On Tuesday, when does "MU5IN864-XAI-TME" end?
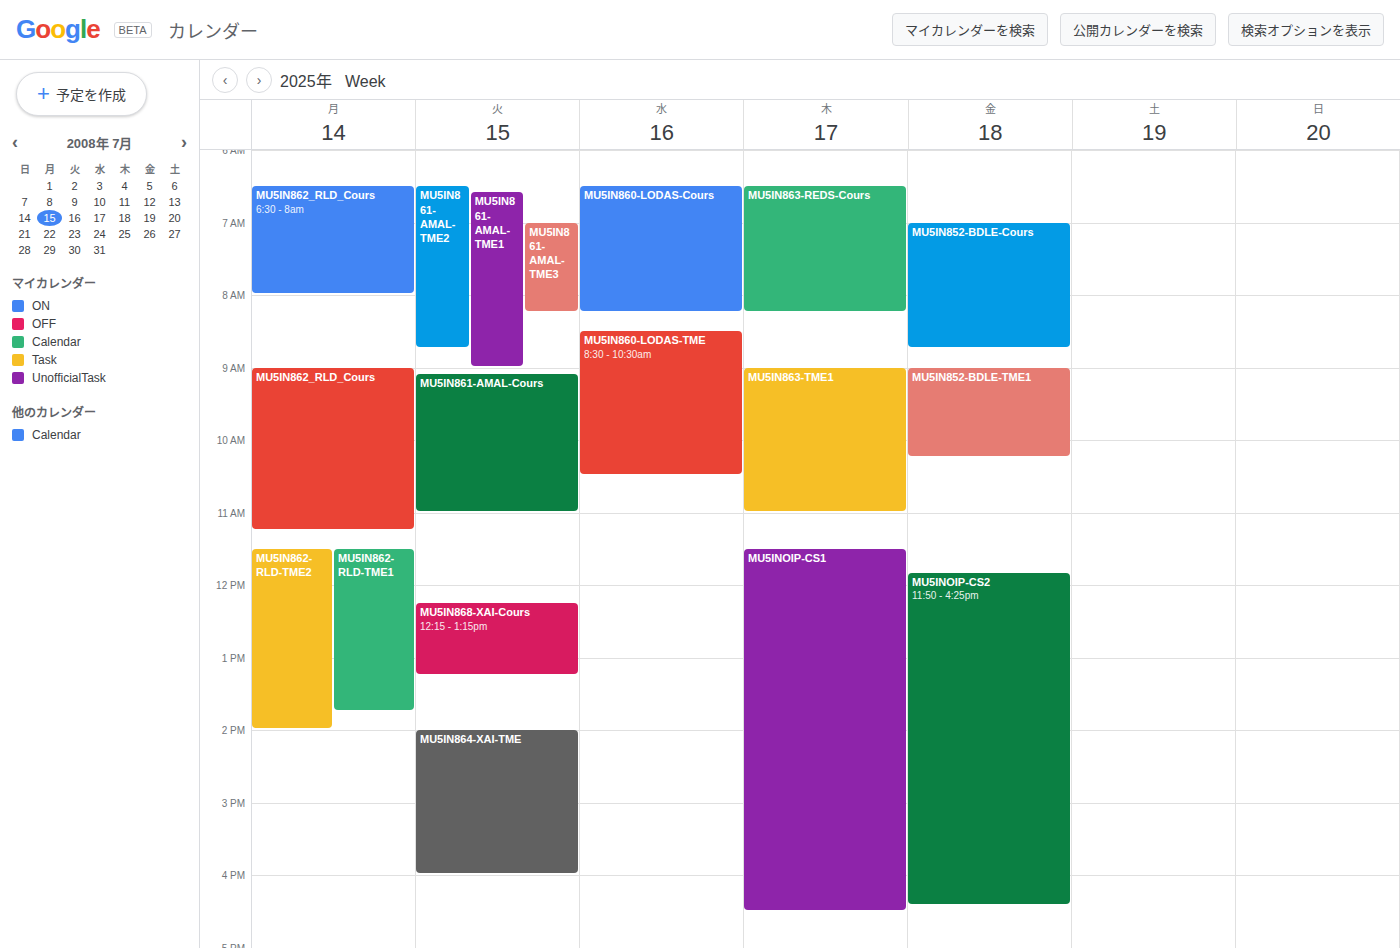
16:00